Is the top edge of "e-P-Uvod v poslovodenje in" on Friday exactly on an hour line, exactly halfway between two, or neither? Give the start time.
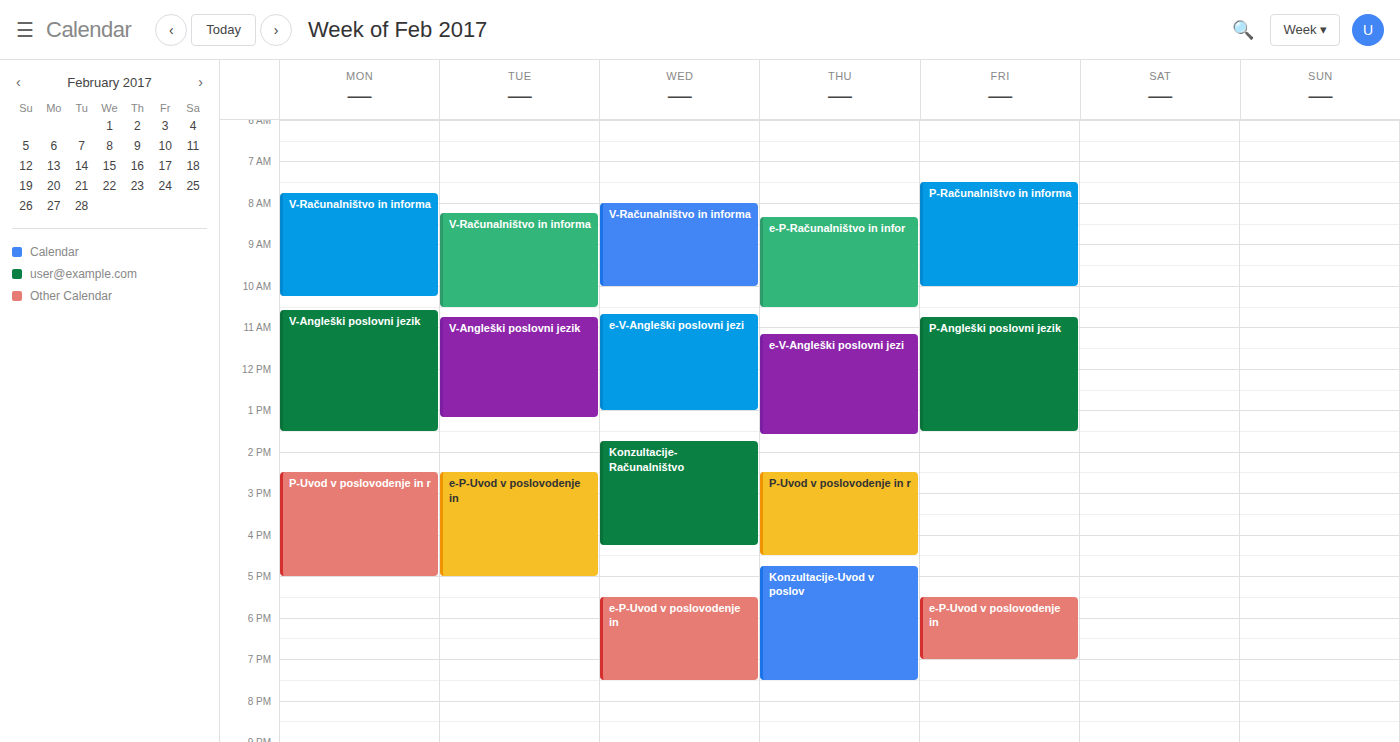
5:30 PM -- halfway between the 5 PM and 6 PM lines.